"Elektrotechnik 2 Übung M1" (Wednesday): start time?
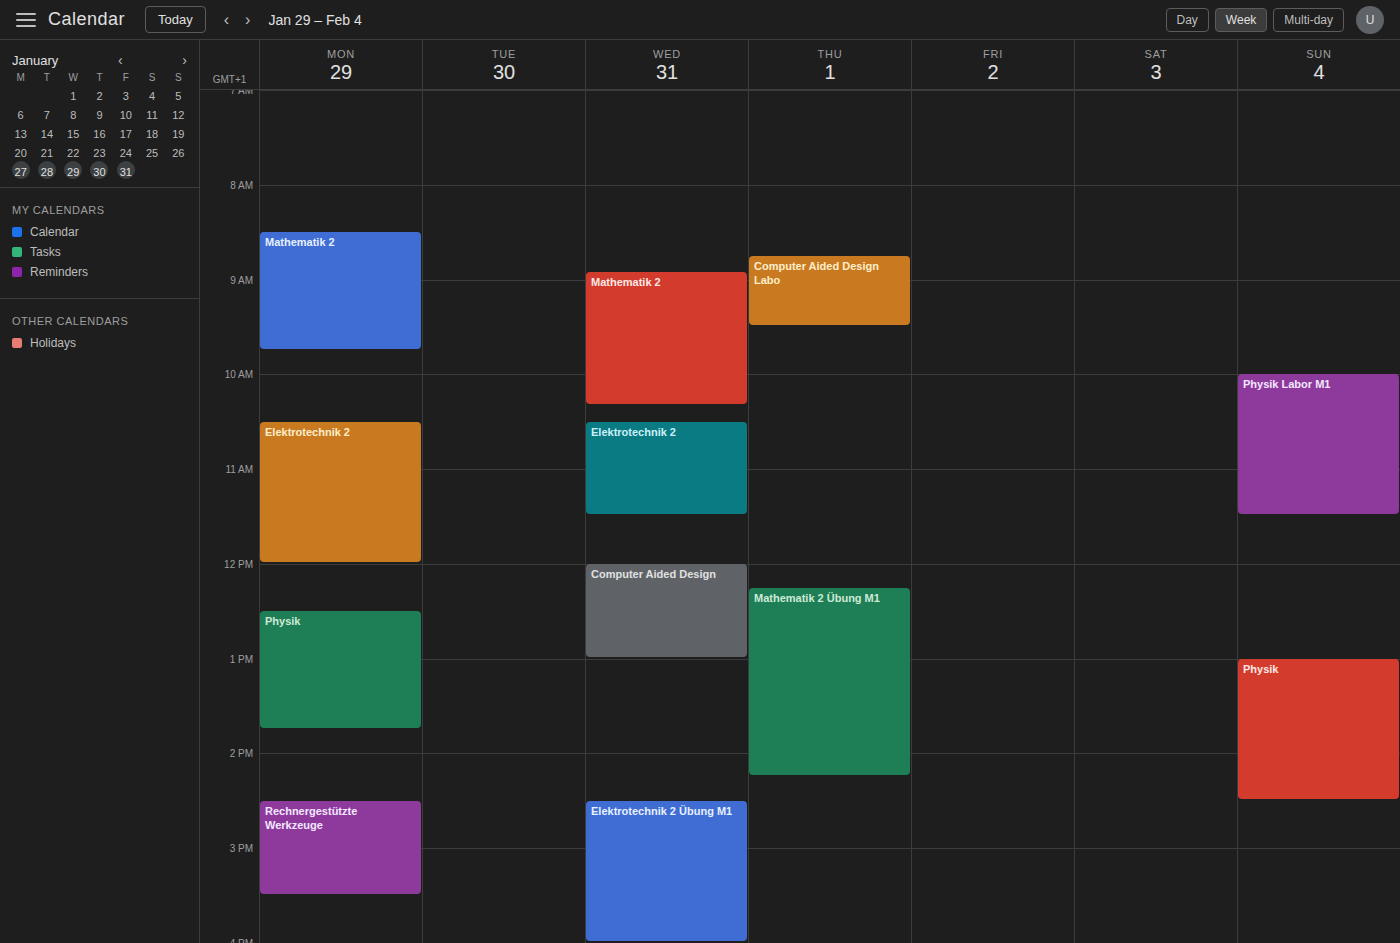
14:30